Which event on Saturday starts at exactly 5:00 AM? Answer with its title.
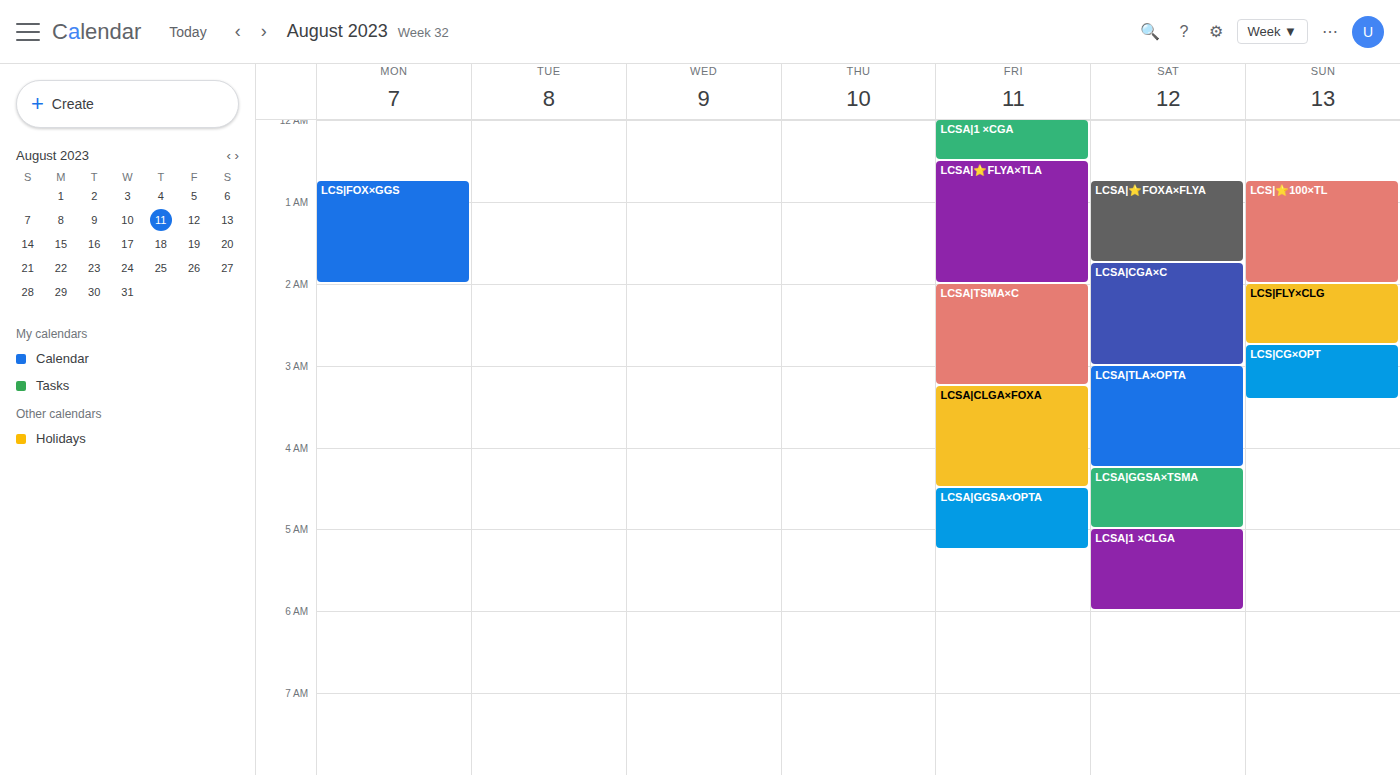
"LCSA|1 ×CLGA"